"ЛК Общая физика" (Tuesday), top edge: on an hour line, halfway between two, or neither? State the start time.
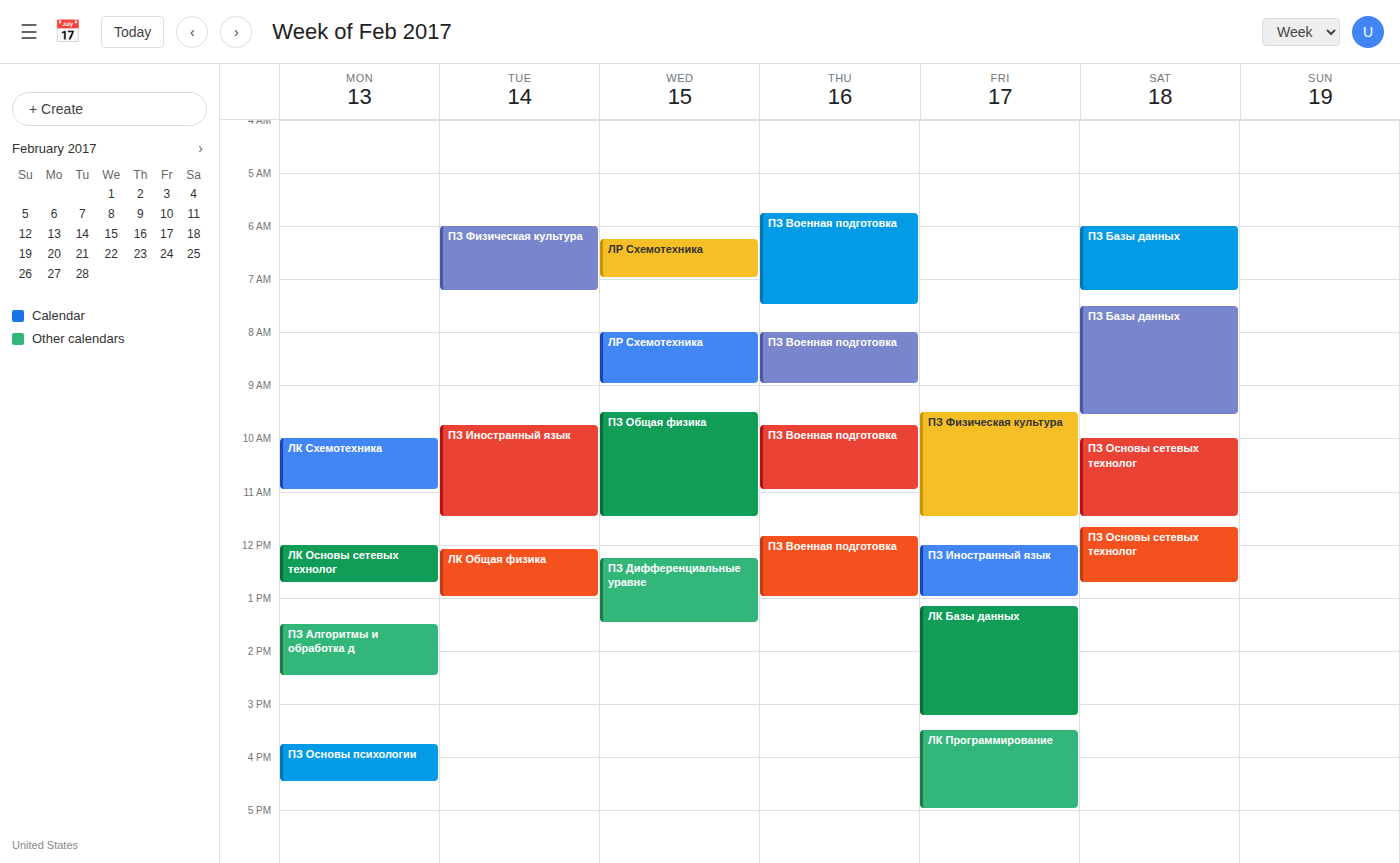
12:05 PM -- neither: 5 minutes below the 12 PM line and 55 minutes above the 1 PM line.